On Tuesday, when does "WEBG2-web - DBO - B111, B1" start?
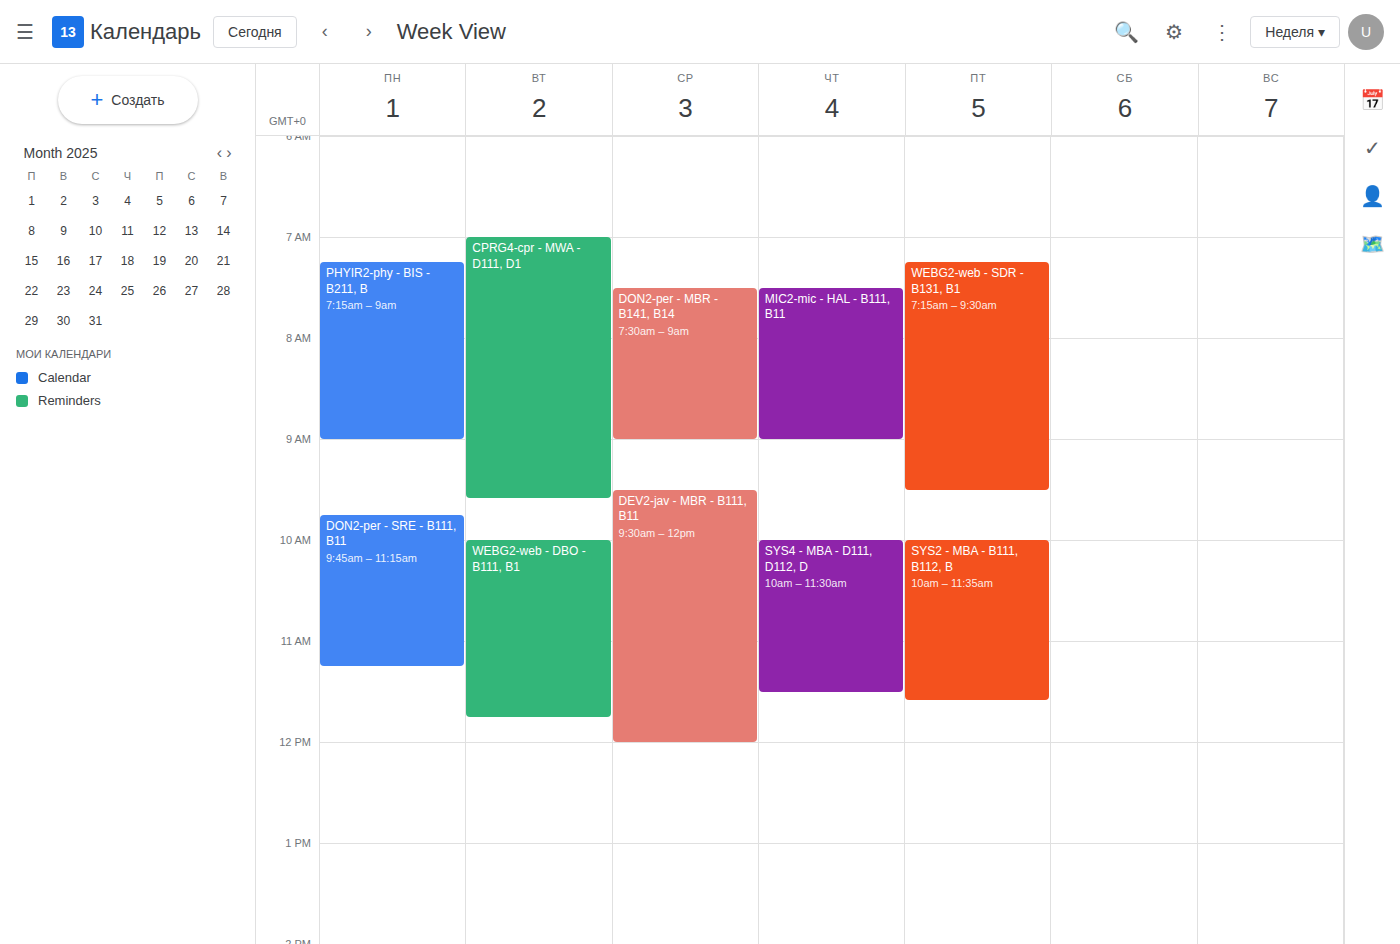
10:00 AM